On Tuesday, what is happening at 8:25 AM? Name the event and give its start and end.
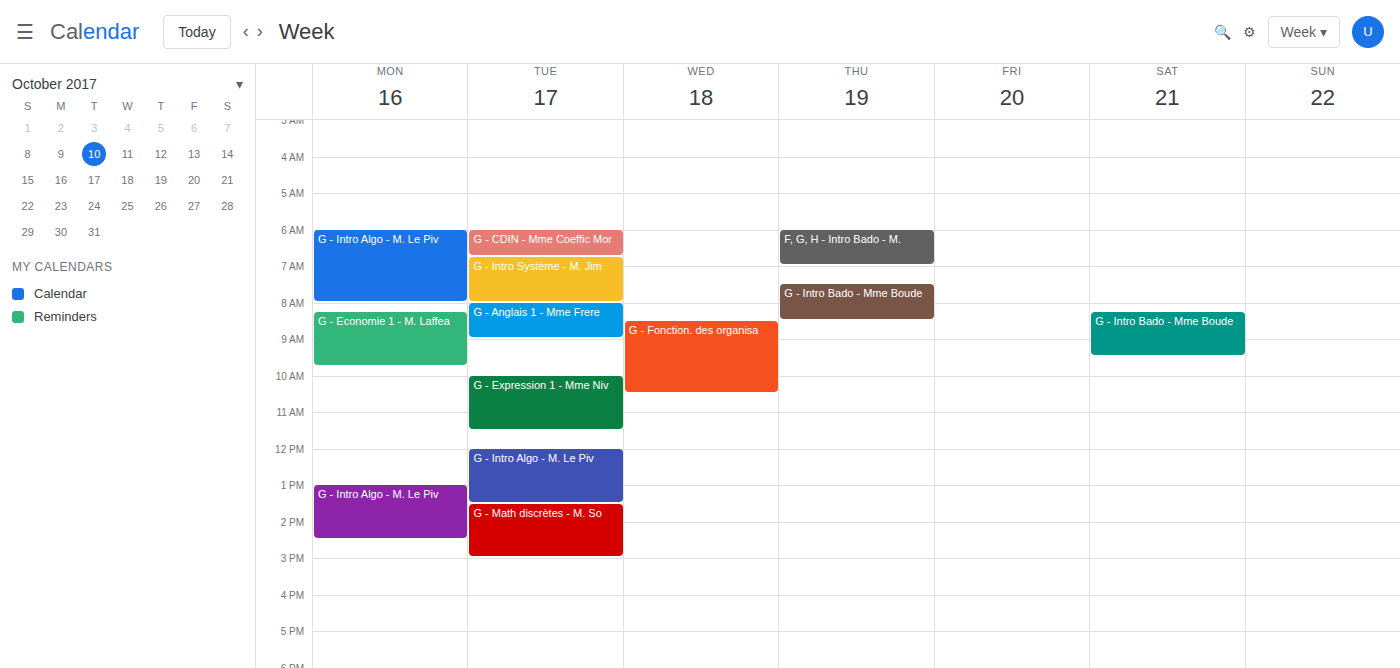
"G - Anglais 1 - Mme Frere", 8:00 AM to 9:00 AM